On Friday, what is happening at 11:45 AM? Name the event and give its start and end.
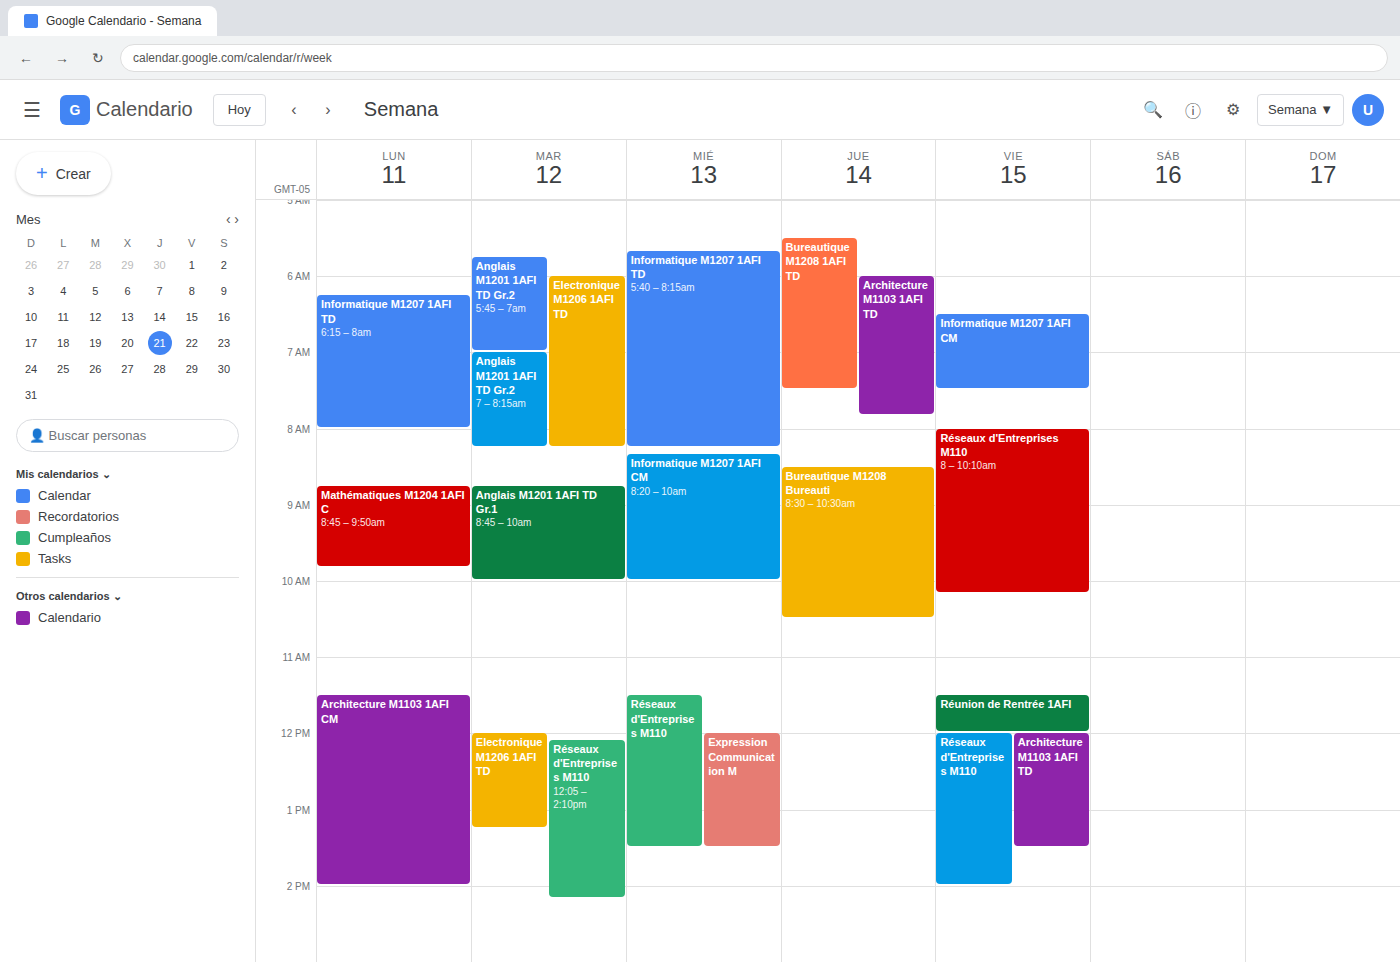
"Réunion de Rentrée 1AFI", 11:30 AM to 12:00 PM